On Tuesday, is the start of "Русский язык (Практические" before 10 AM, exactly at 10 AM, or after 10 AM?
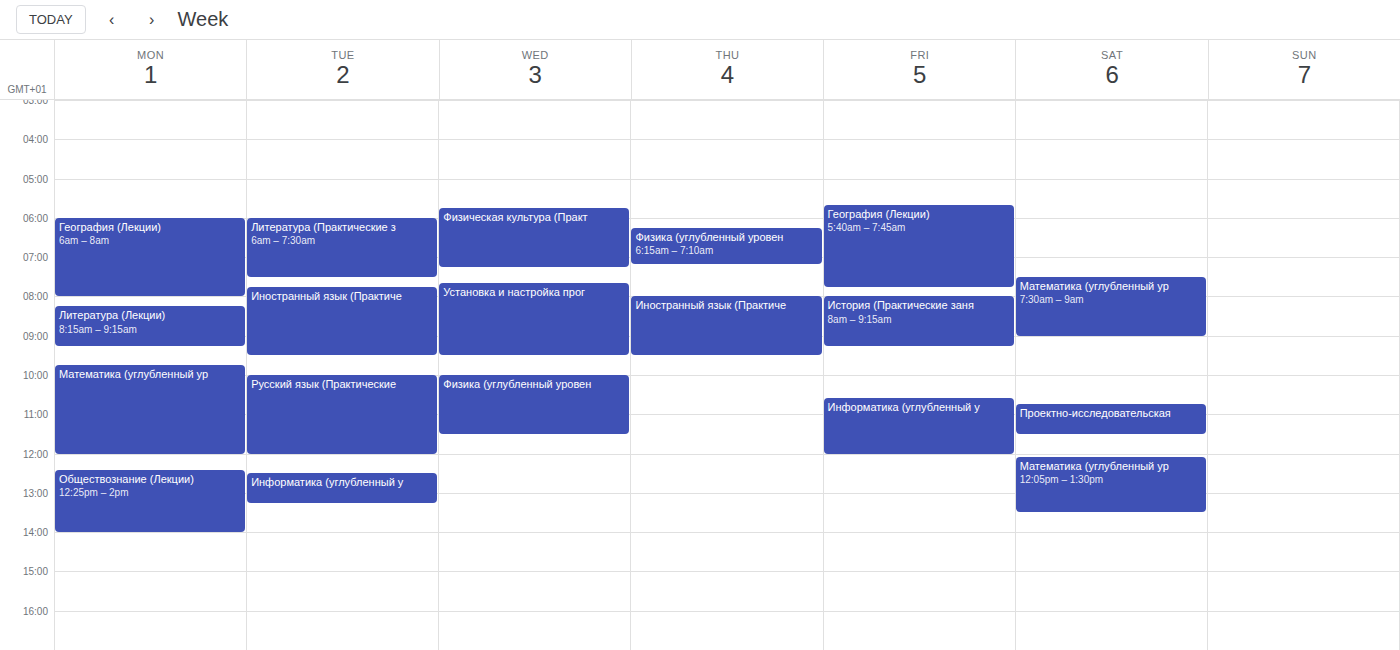
10:00 AM -- exactly at 10 AM, on the 10 AM line.